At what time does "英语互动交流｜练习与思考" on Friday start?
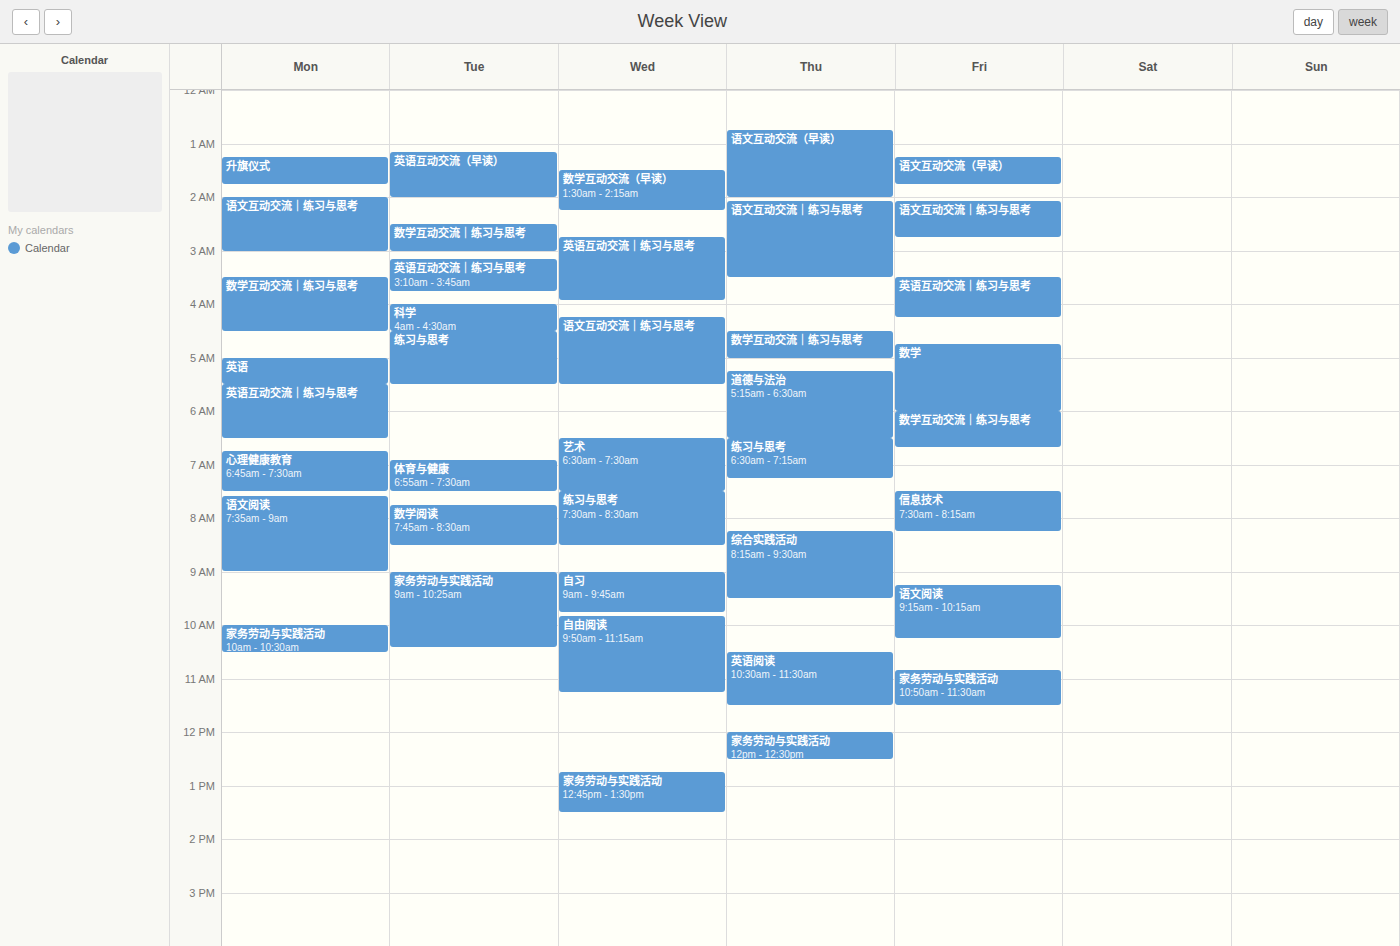
3:30 AM